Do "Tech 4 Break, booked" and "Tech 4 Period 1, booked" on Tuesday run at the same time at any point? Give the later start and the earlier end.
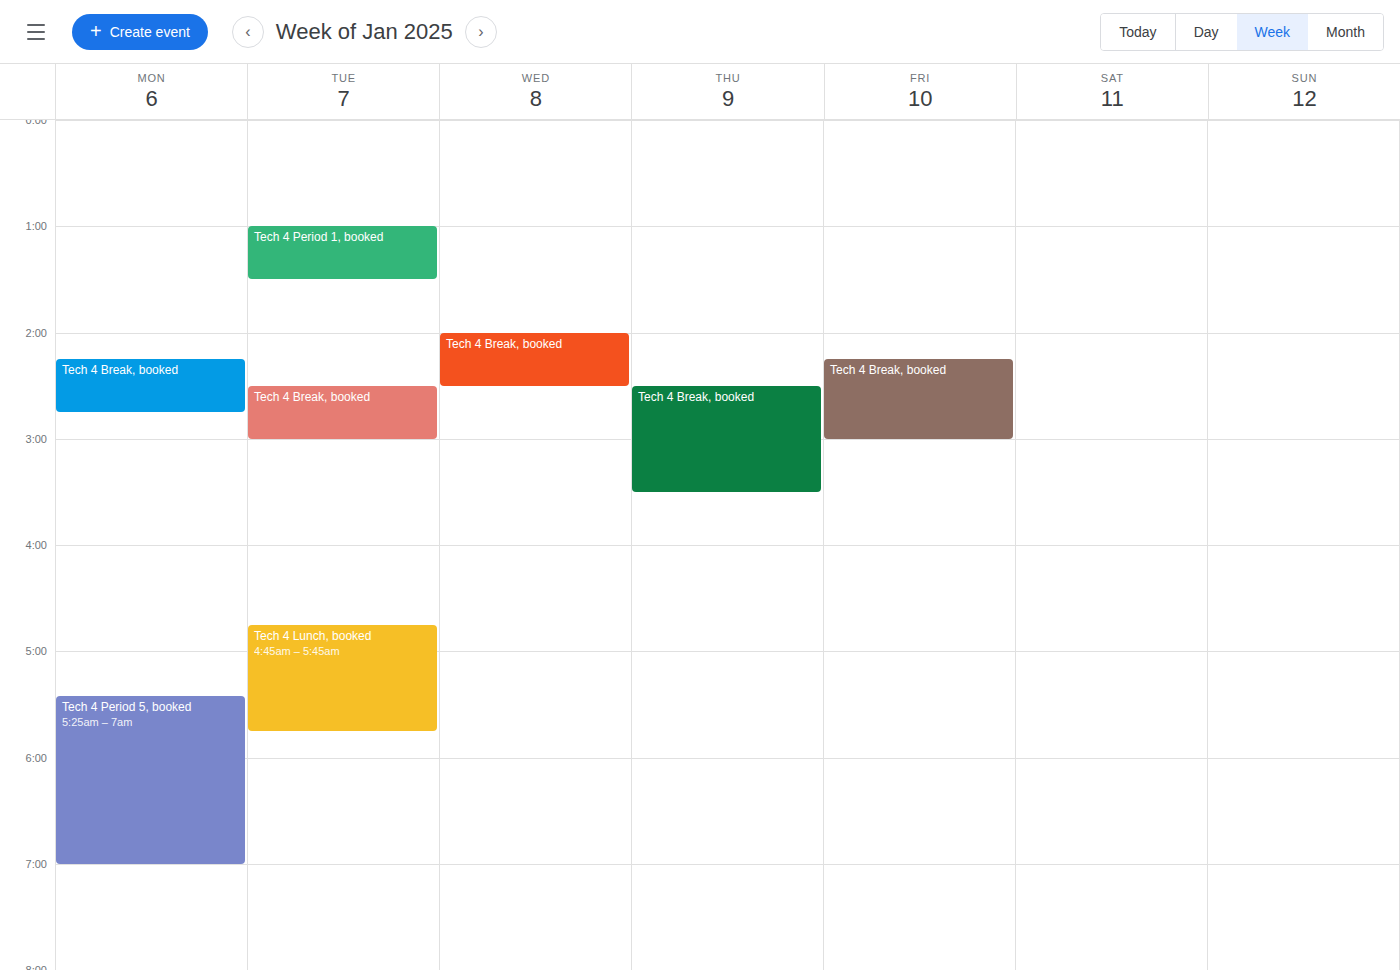
"Tech 4 Period 1, booked" ends at 1:30 AM and "Tech 4 Break, booked" starts at 2:30 AM -- no overlap.